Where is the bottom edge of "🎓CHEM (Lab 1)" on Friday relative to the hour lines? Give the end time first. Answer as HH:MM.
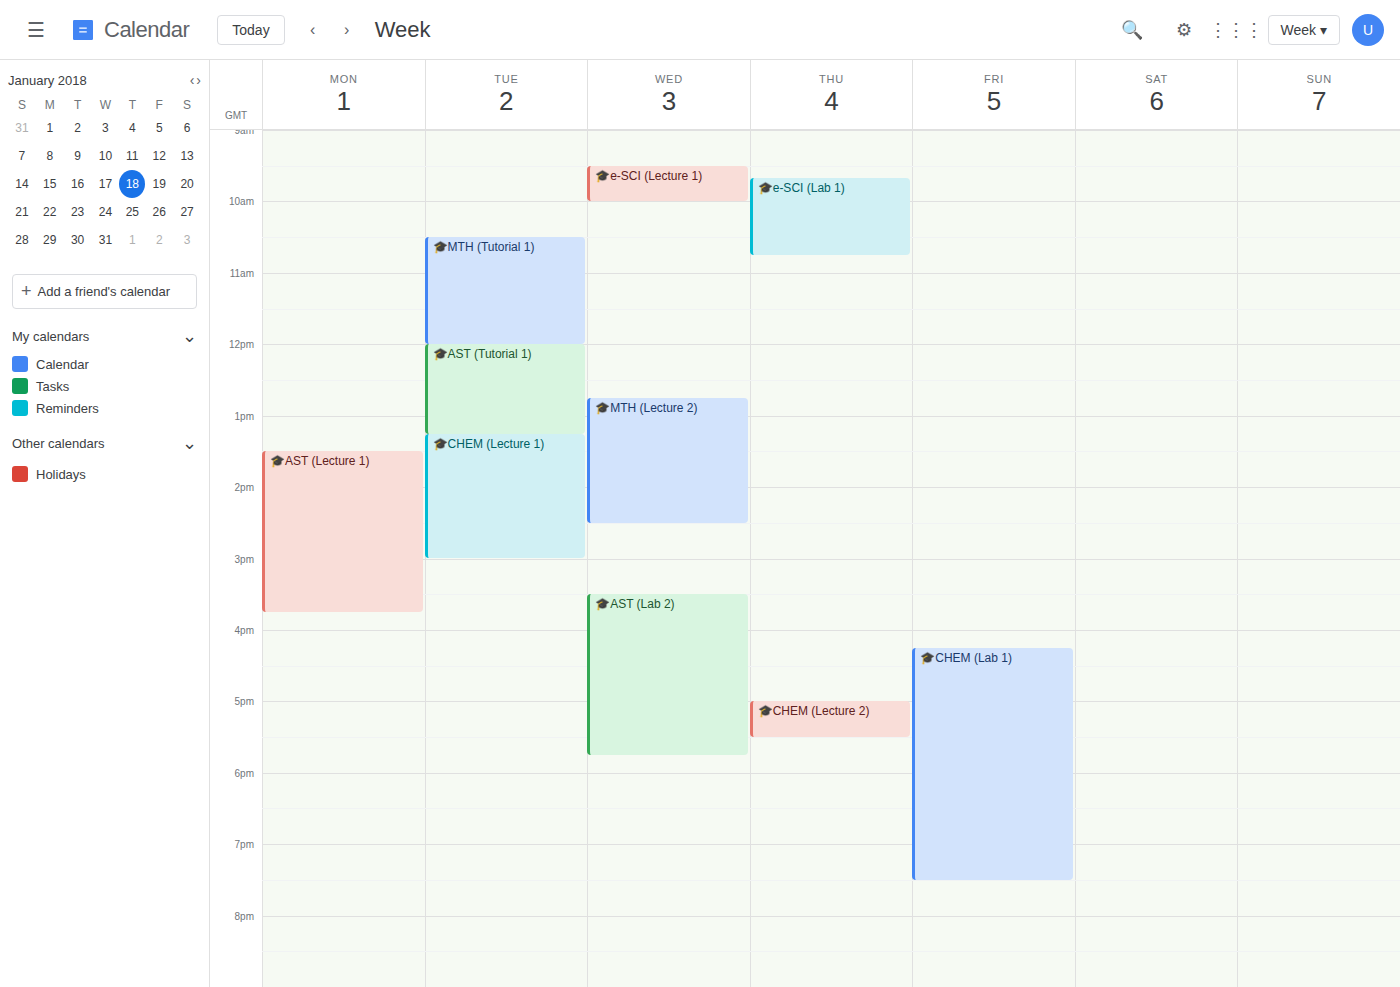
19:30 -- halfway between the 19:00 and 20:00 lines.